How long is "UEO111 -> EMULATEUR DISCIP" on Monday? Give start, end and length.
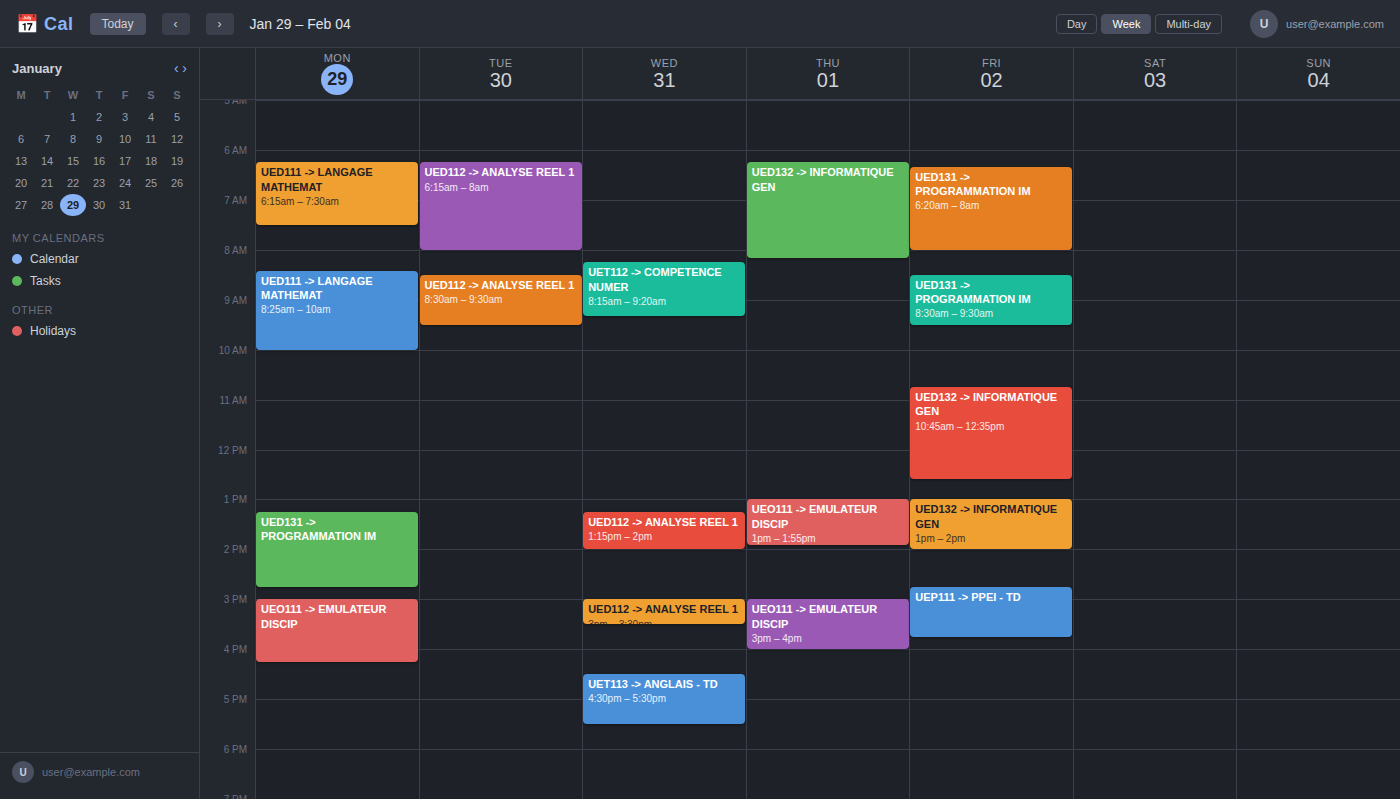
15:00 to 16:15, 1 hour 15 minutes